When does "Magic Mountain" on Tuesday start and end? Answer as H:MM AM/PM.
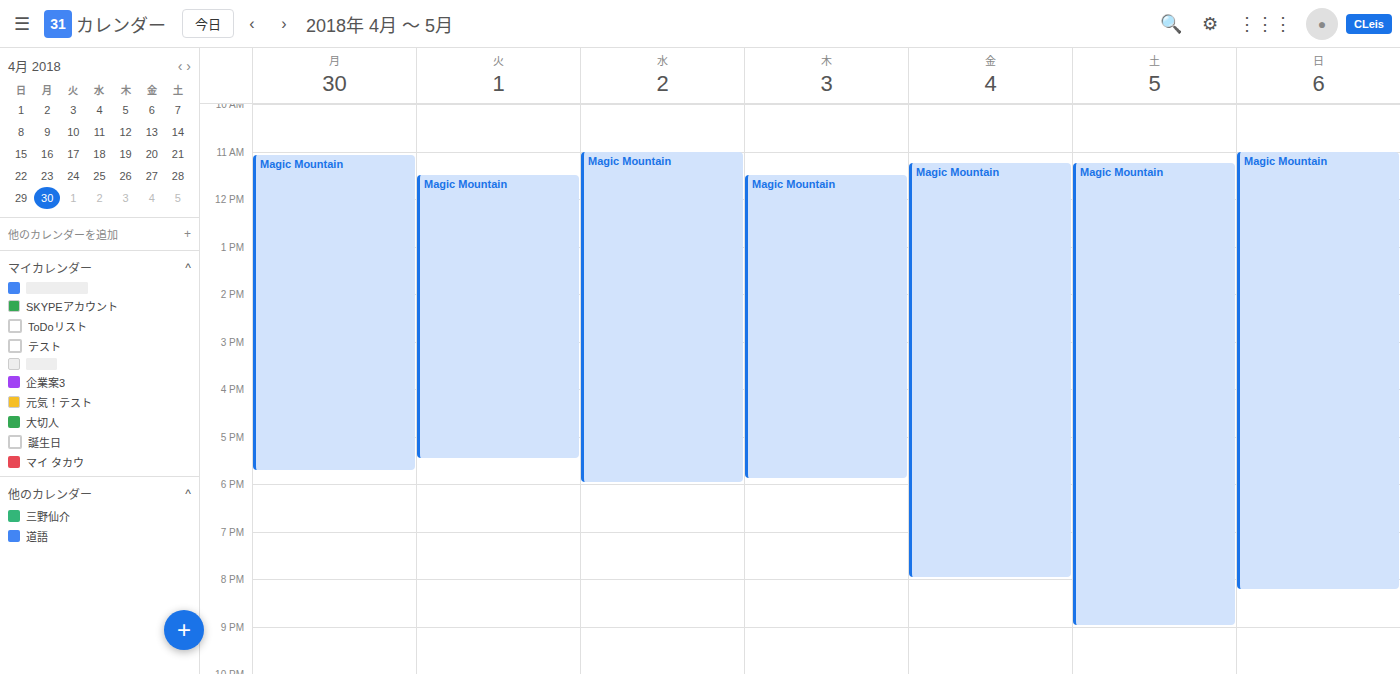
11:30 AM to 5:30 PM